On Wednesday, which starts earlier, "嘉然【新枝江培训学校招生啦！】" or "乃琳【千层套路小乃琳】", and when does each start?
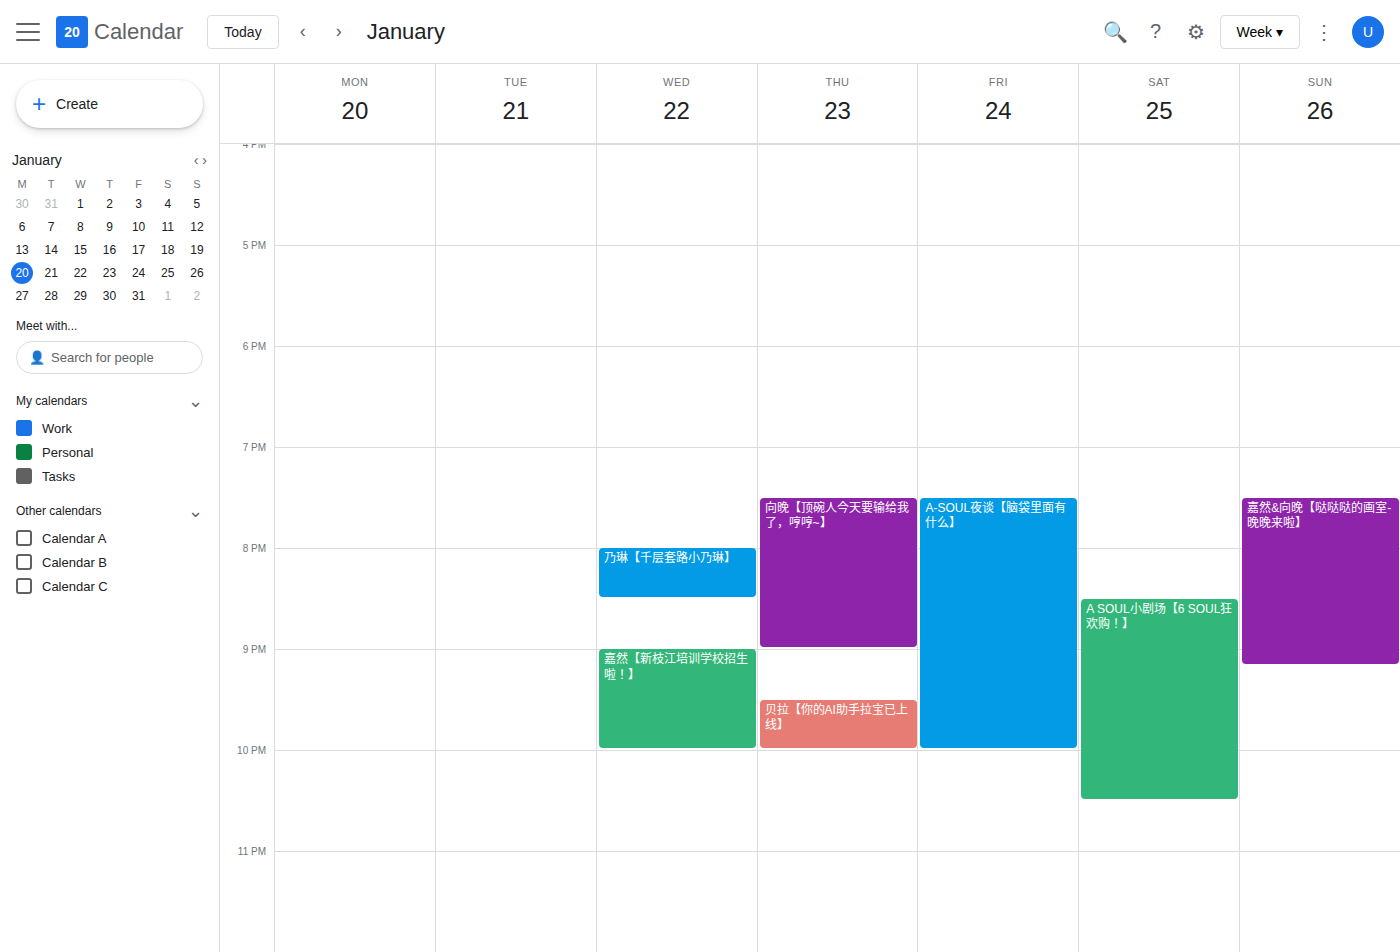
"乃琳【千层套路小乃琳】" 8:00 PM; "嘉然【新枝江培训学校招生啦！】" 9:00 PM.